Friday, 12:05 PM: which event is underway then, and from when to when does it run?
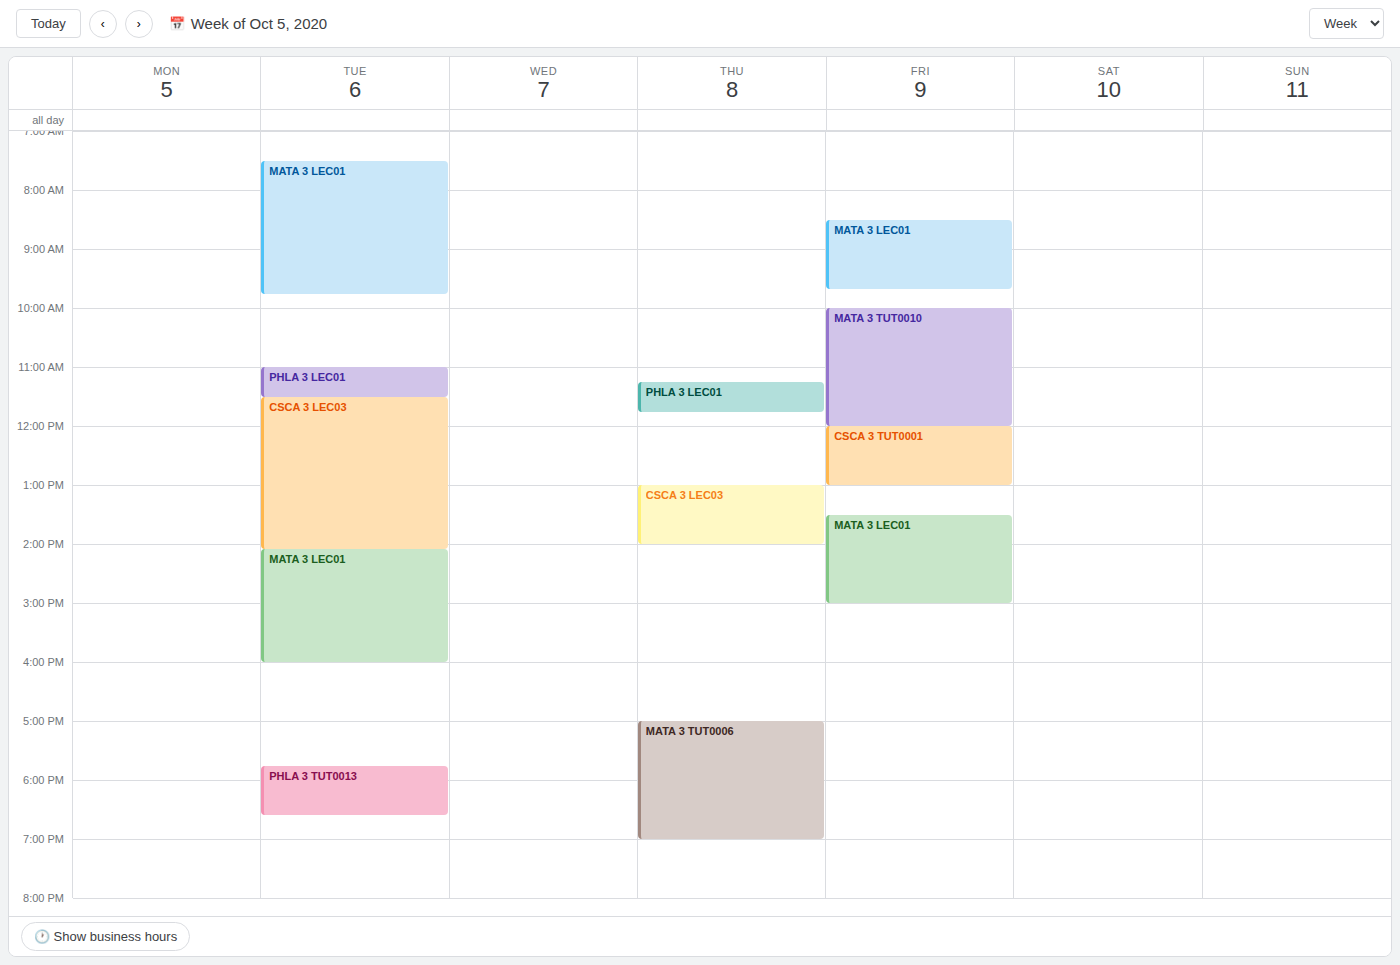
"CSCA 3 TUT0001", 12:00 PM to 1:00 PM